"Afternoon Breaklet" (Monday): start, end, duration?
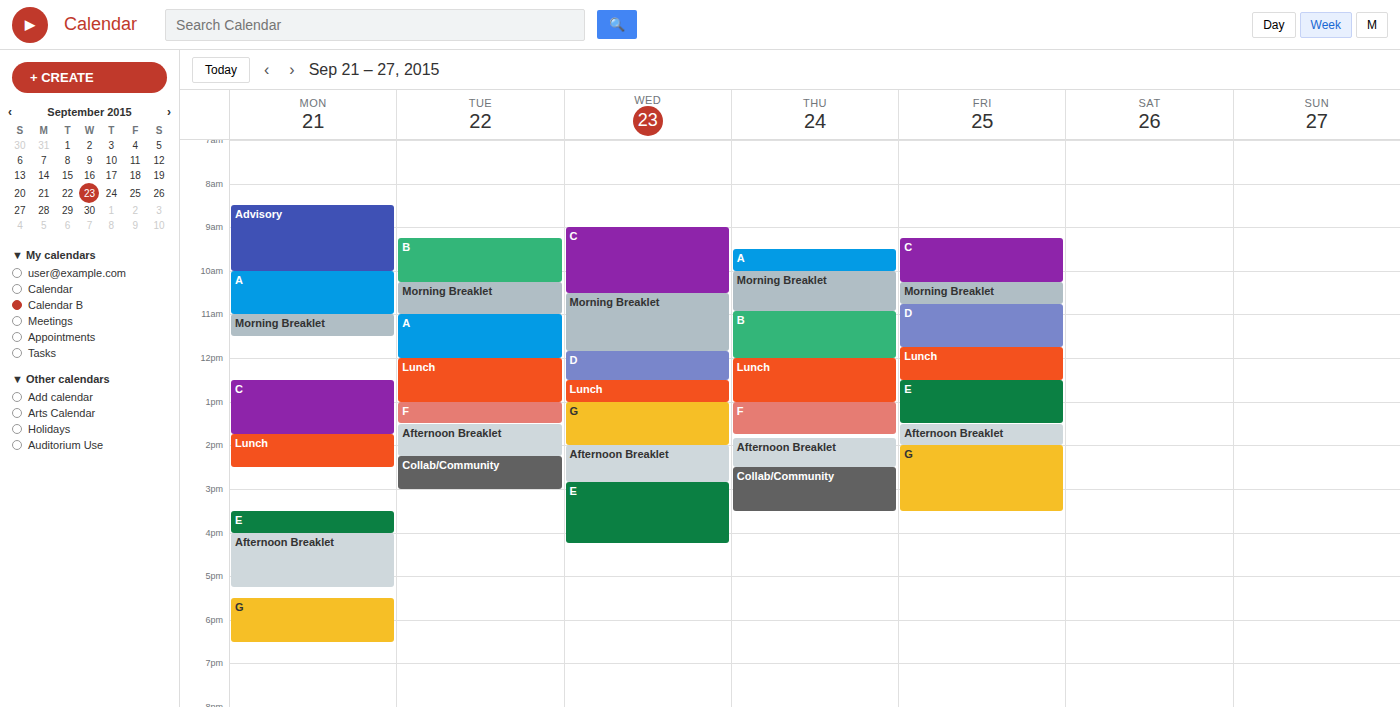
4:00 PM to 5:15 PM, 1 hour 15 minutes